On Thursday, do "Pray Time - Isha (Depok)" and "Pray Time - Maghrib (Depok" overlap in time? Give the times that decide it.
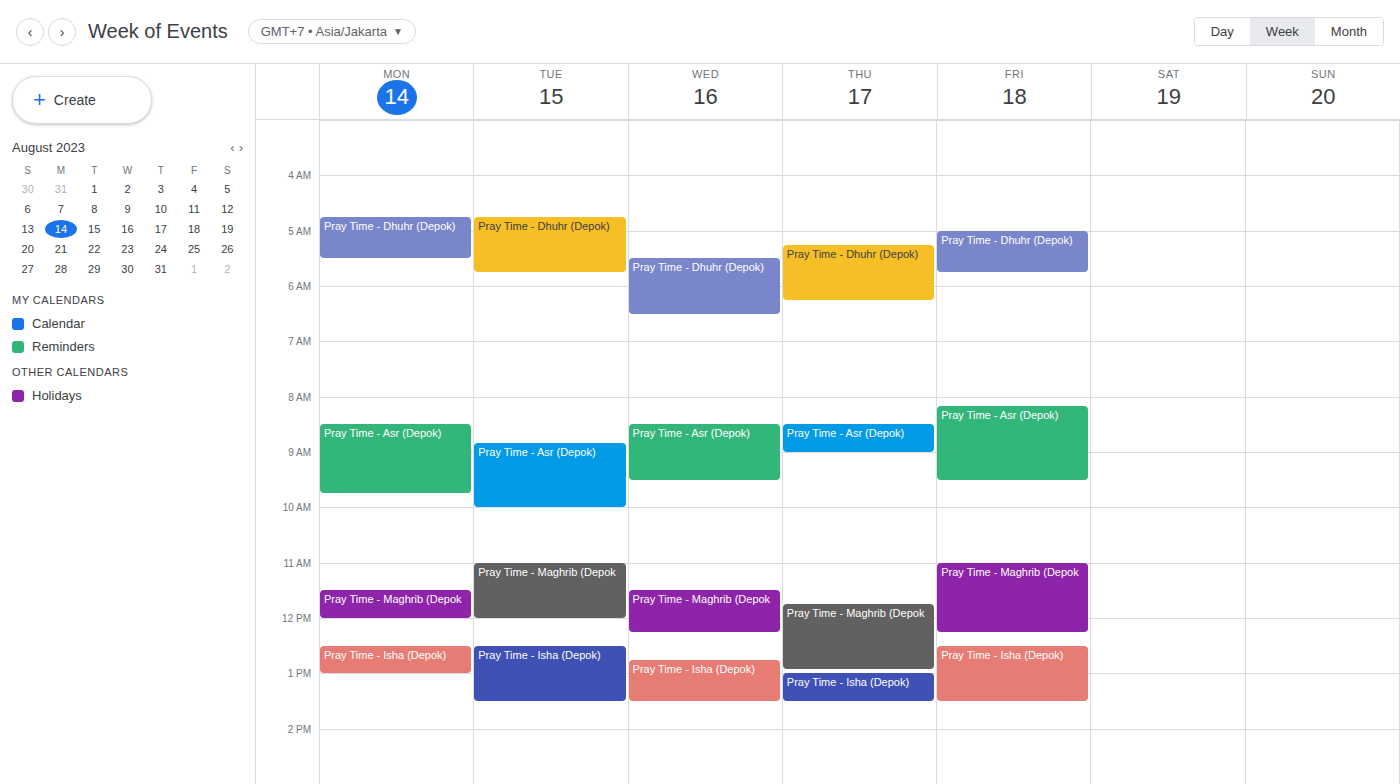
"Pray Time - Maghrib (Depok" ends at 12:55 PM and "Pray Time - Isha (Depok)" starts at 1:00 PM -- no overlap.